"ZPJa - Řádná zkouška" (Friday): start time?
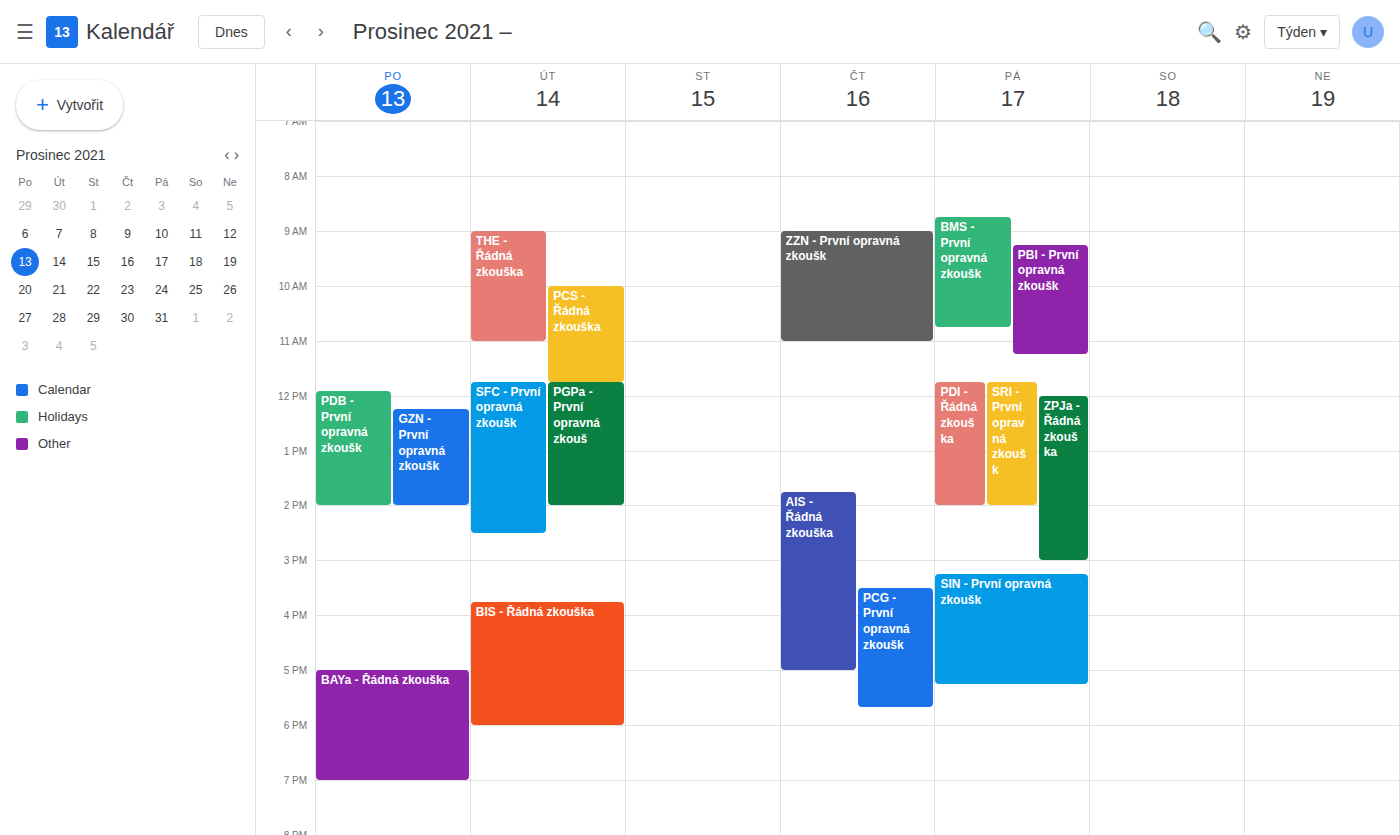
12:00 PM